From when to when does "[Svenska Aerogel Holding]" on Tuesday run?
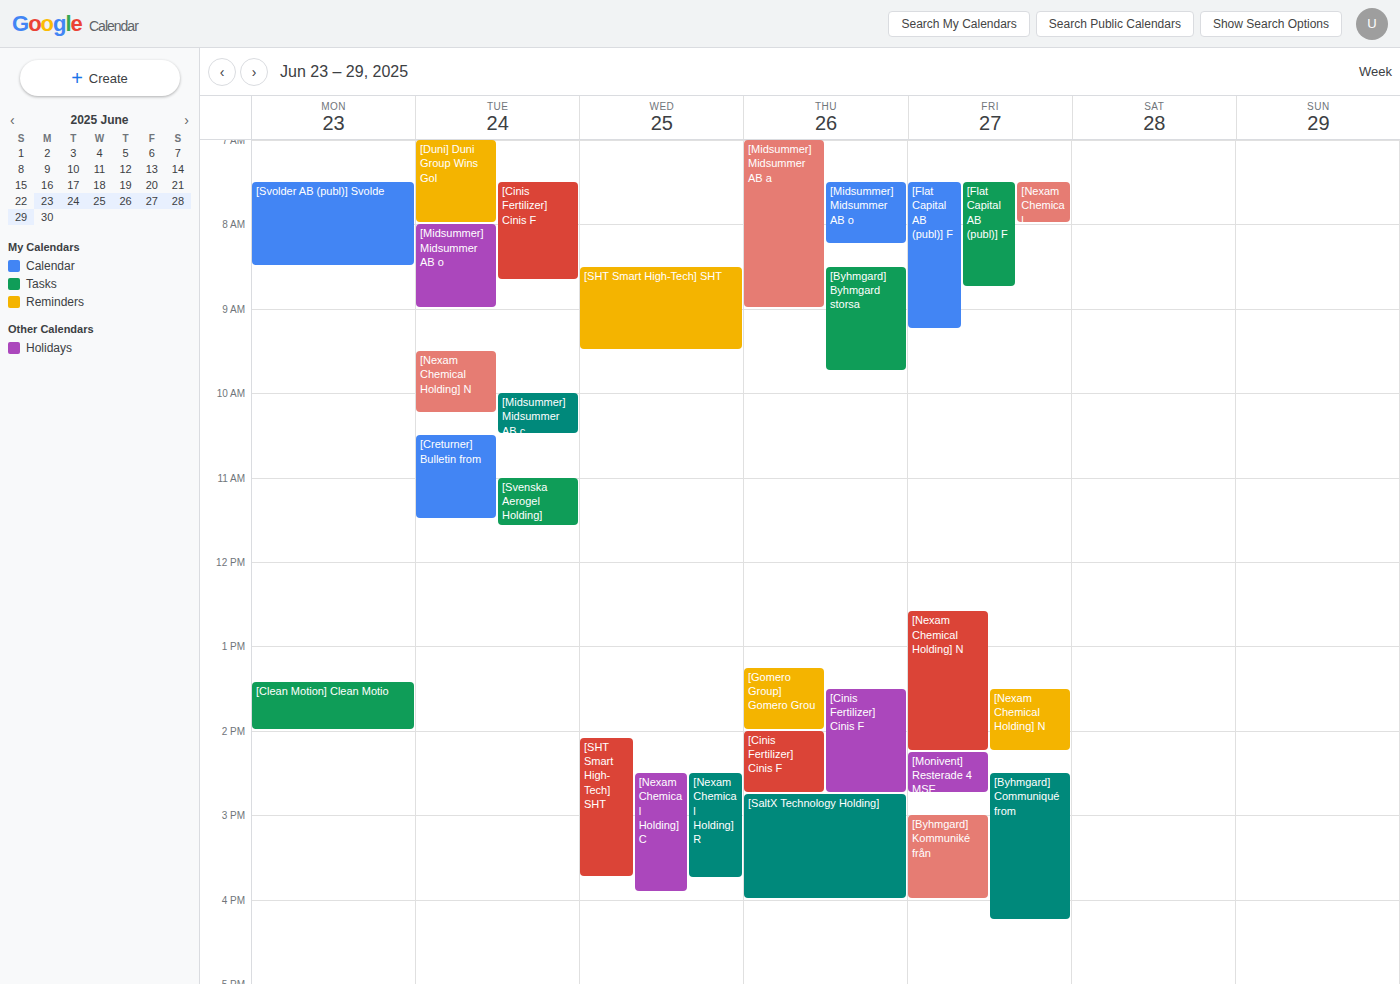
11:00 AM to 11:35 AM